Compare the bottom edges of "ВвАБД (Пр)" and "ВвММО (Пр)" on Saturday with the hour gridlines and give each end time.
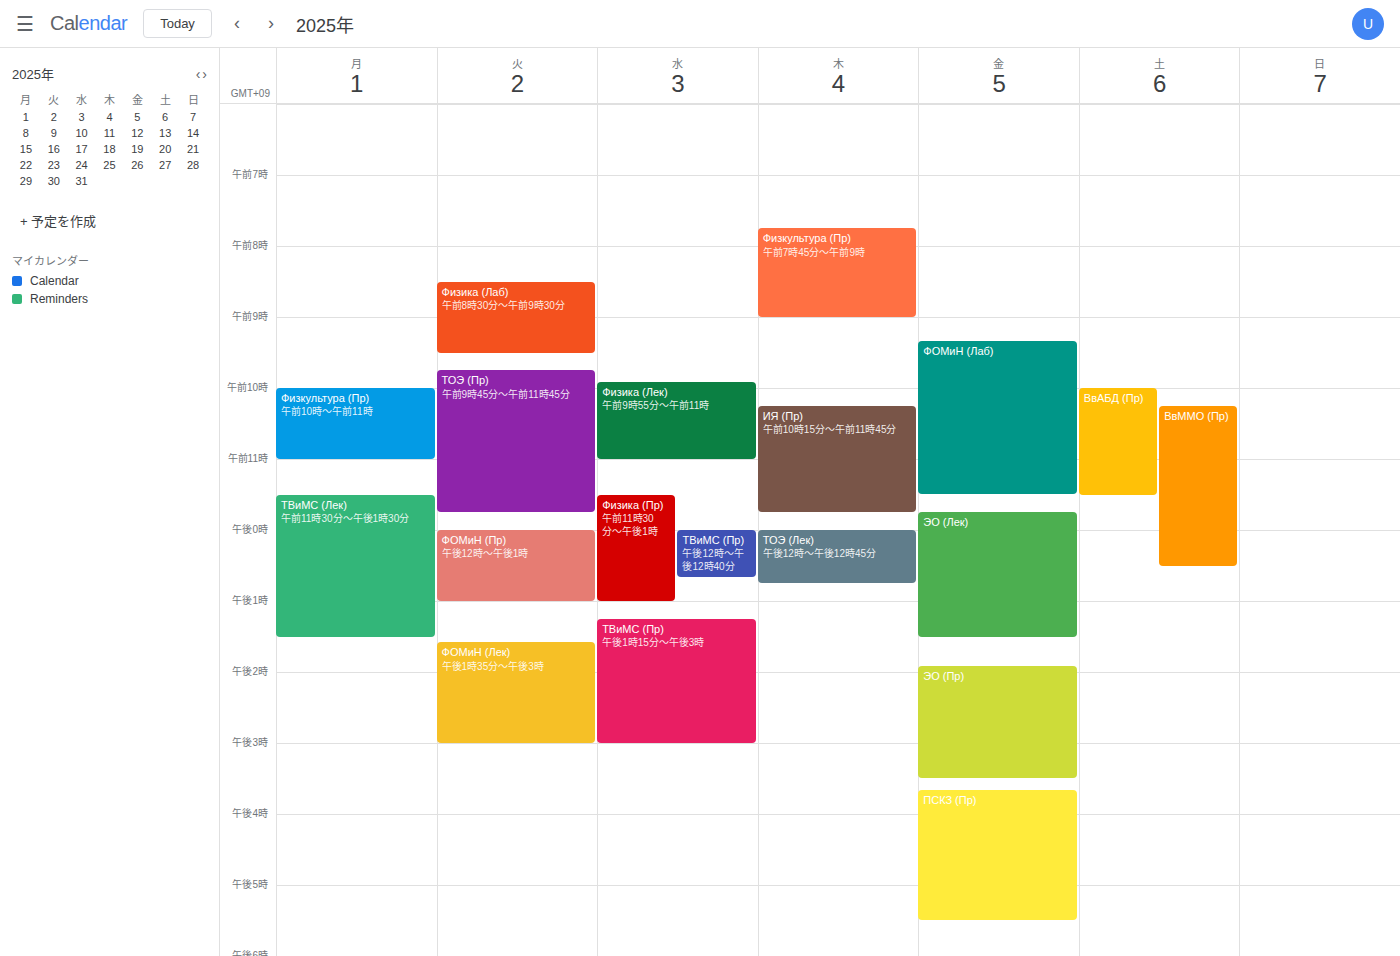
"ВвАБД (Пр)": 11:30 AM, halfway between the 11 AM and 12 PM lines. "ВвММО (Пр)": 12:30 PM, halfway between the 12 PM and 1 PM lines.